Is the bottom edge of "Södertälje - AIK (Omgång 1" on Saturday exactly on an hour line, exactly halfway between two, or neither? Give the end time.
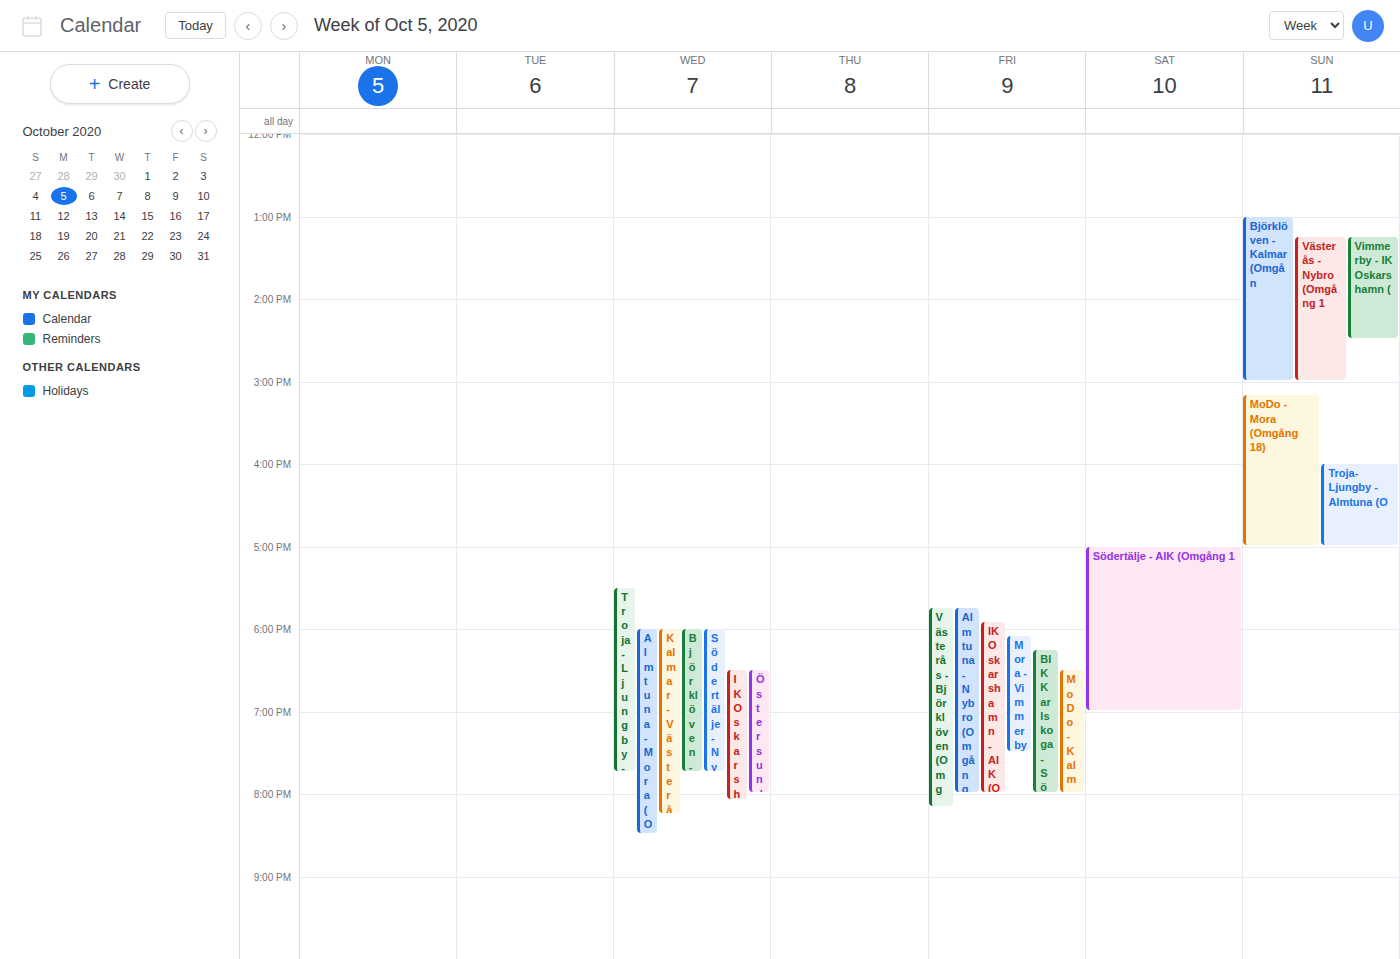
7:00 PM -- exactly on the 7 PM line.